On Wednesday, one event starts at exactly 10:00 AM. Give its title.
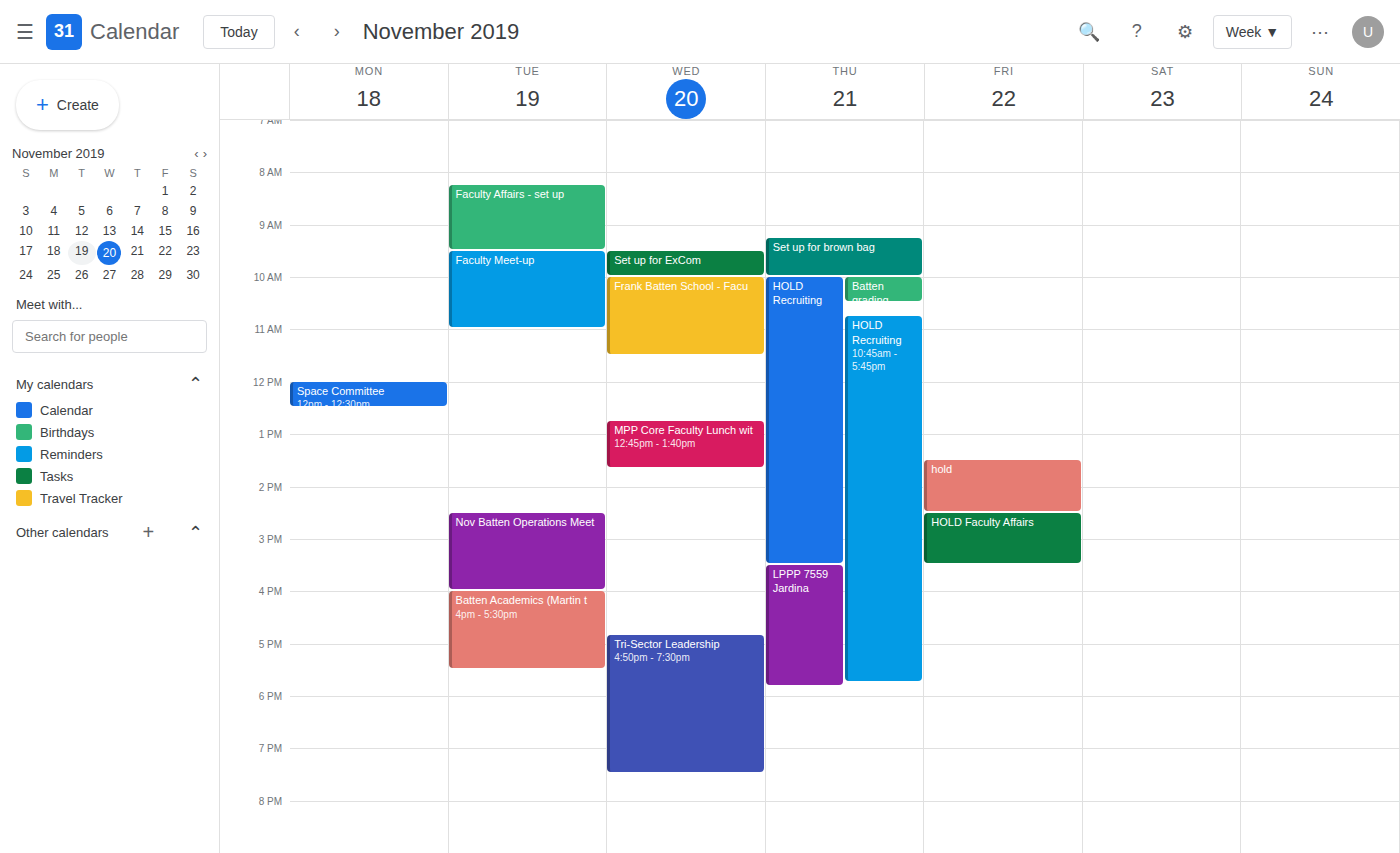
"Frank Batten School - Facu"